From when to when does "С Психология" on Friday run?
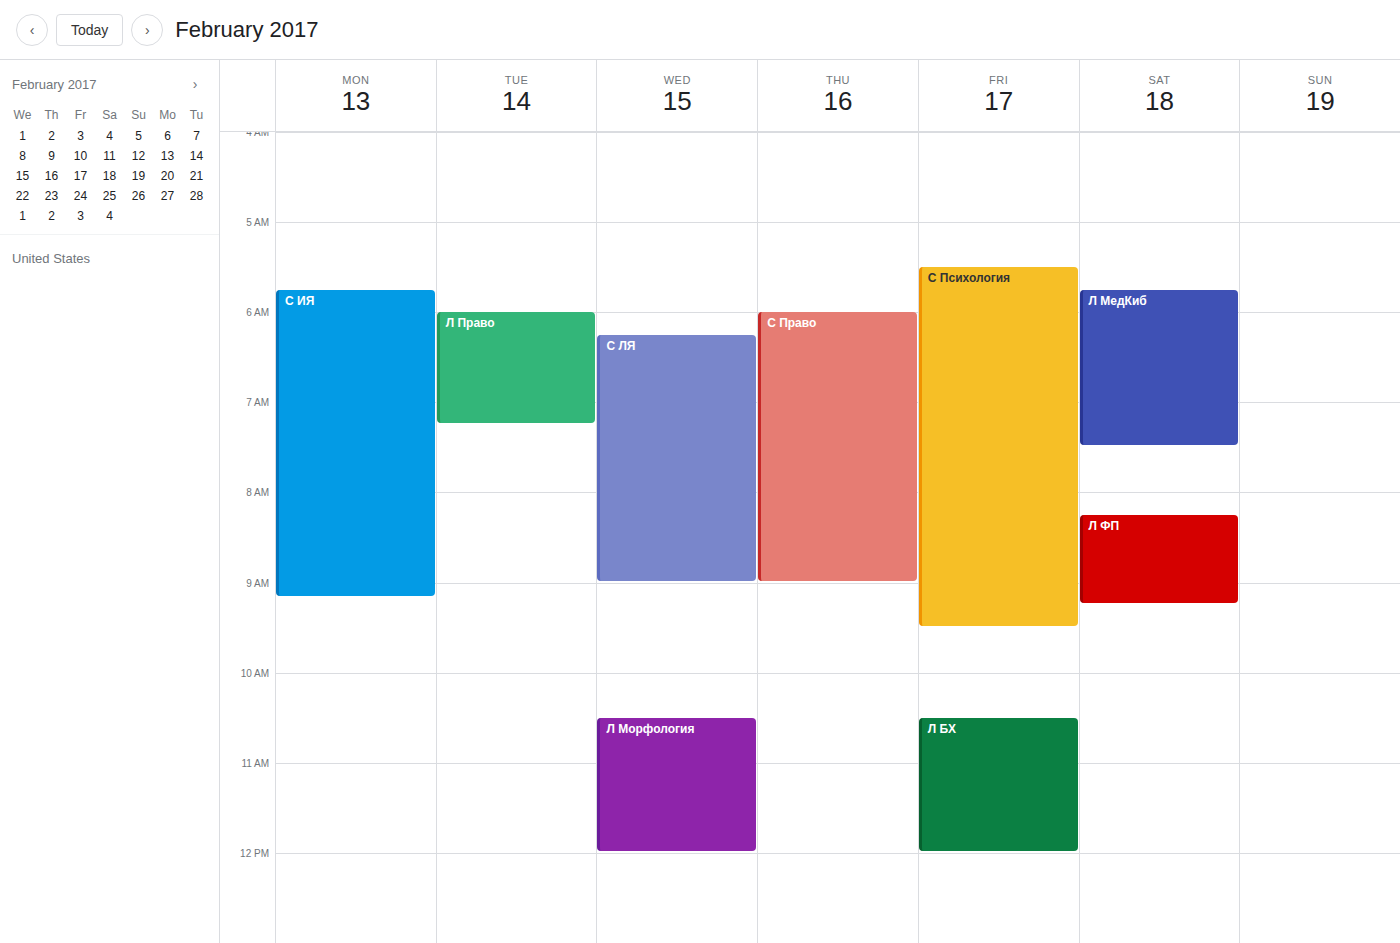
5:30 AM to 9:30 AM